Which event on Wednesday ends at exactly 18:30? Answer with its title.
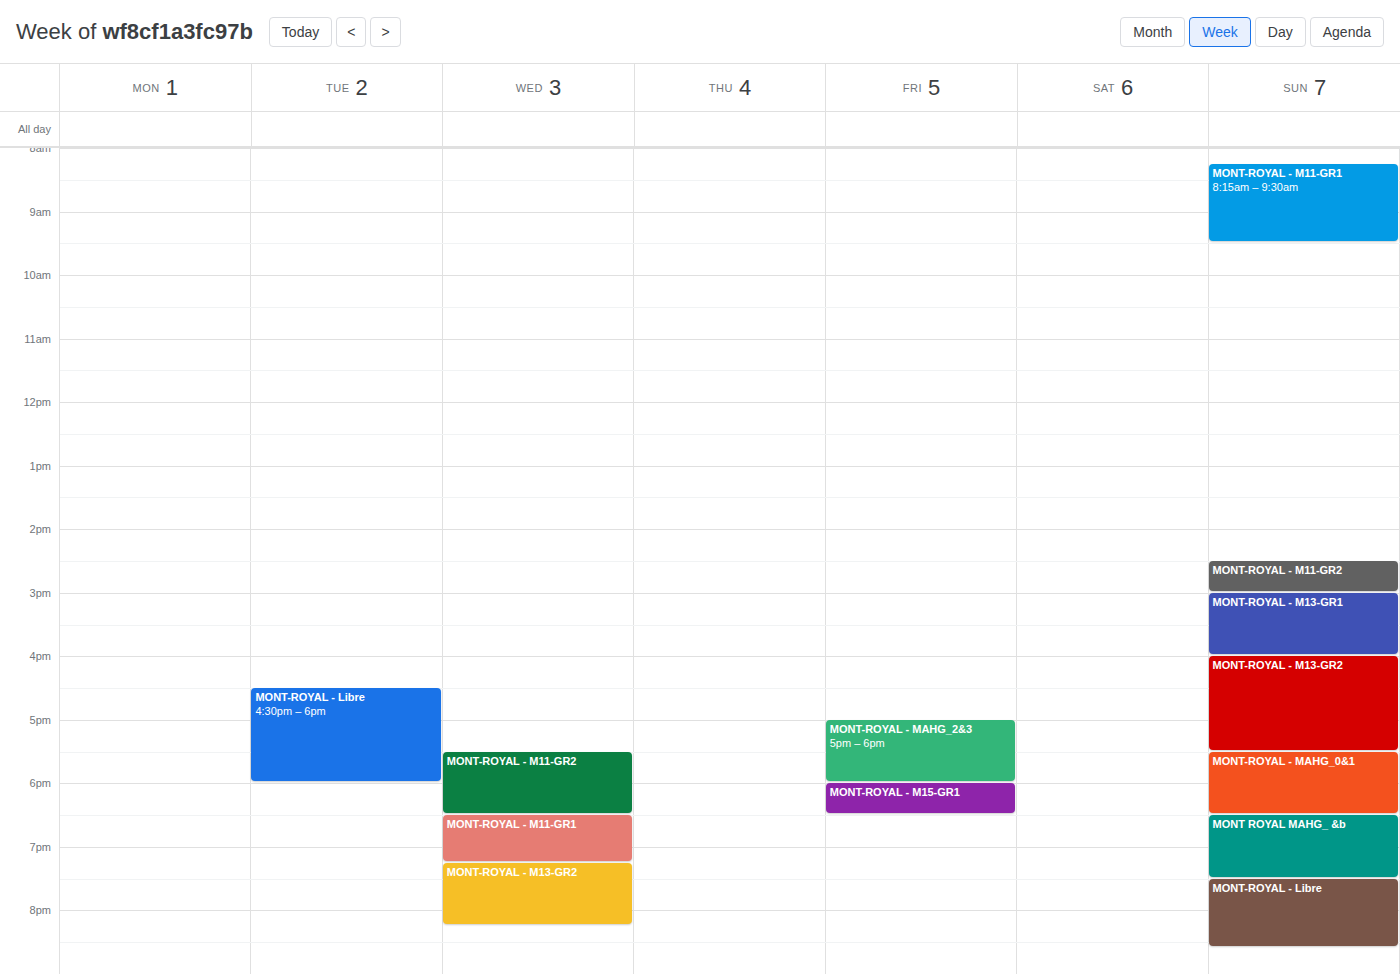
"MONT-ROYAL - M11-GR2"